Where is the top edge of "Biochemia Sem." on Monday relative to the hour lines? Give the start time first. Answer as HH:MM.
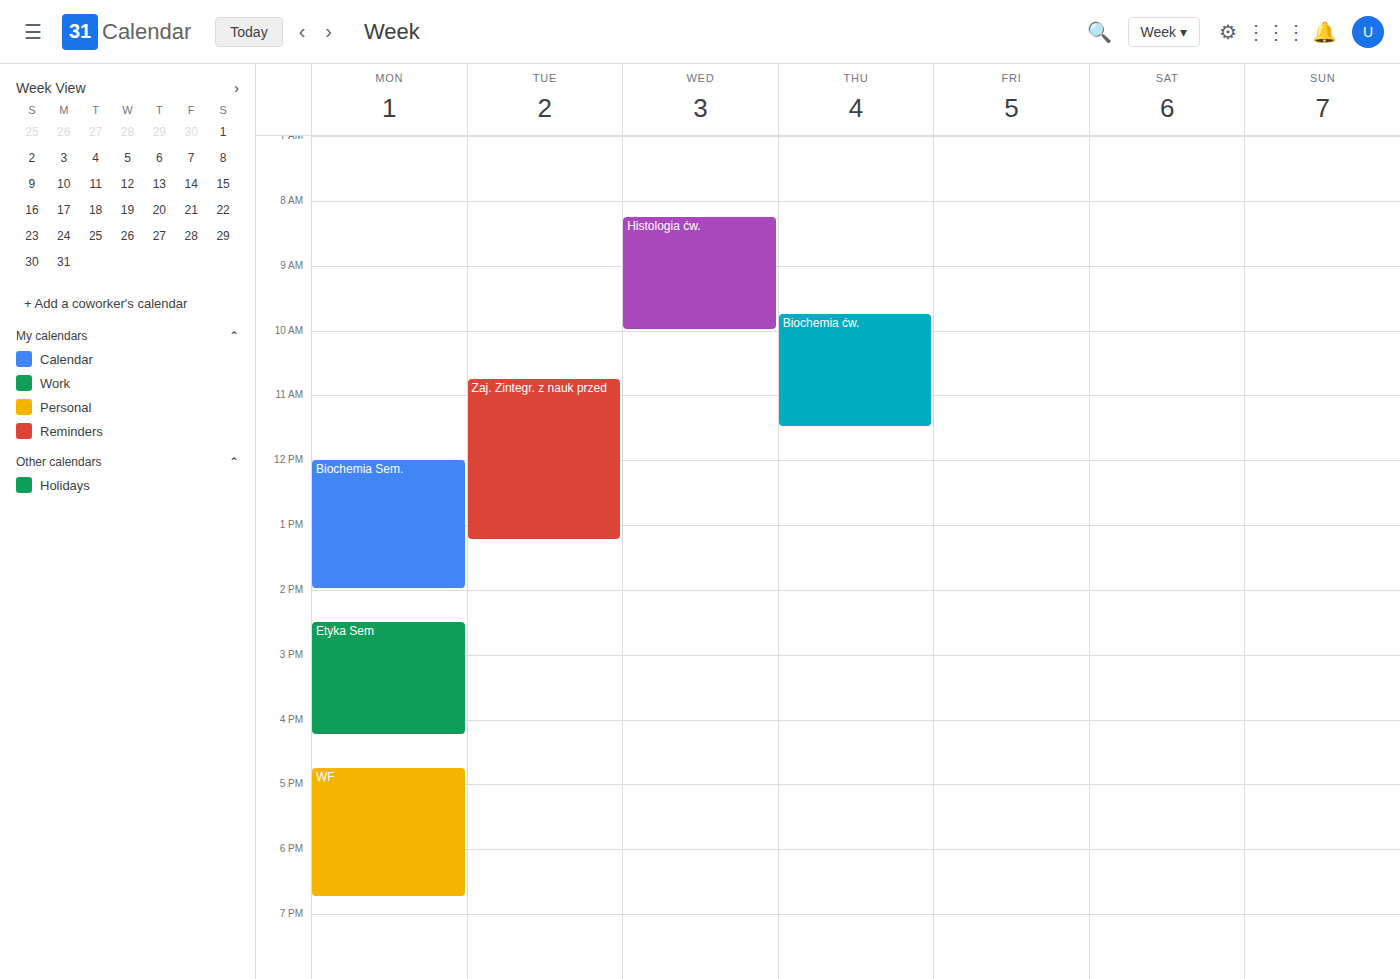
12:00 -- exactly on the 12:00 line.